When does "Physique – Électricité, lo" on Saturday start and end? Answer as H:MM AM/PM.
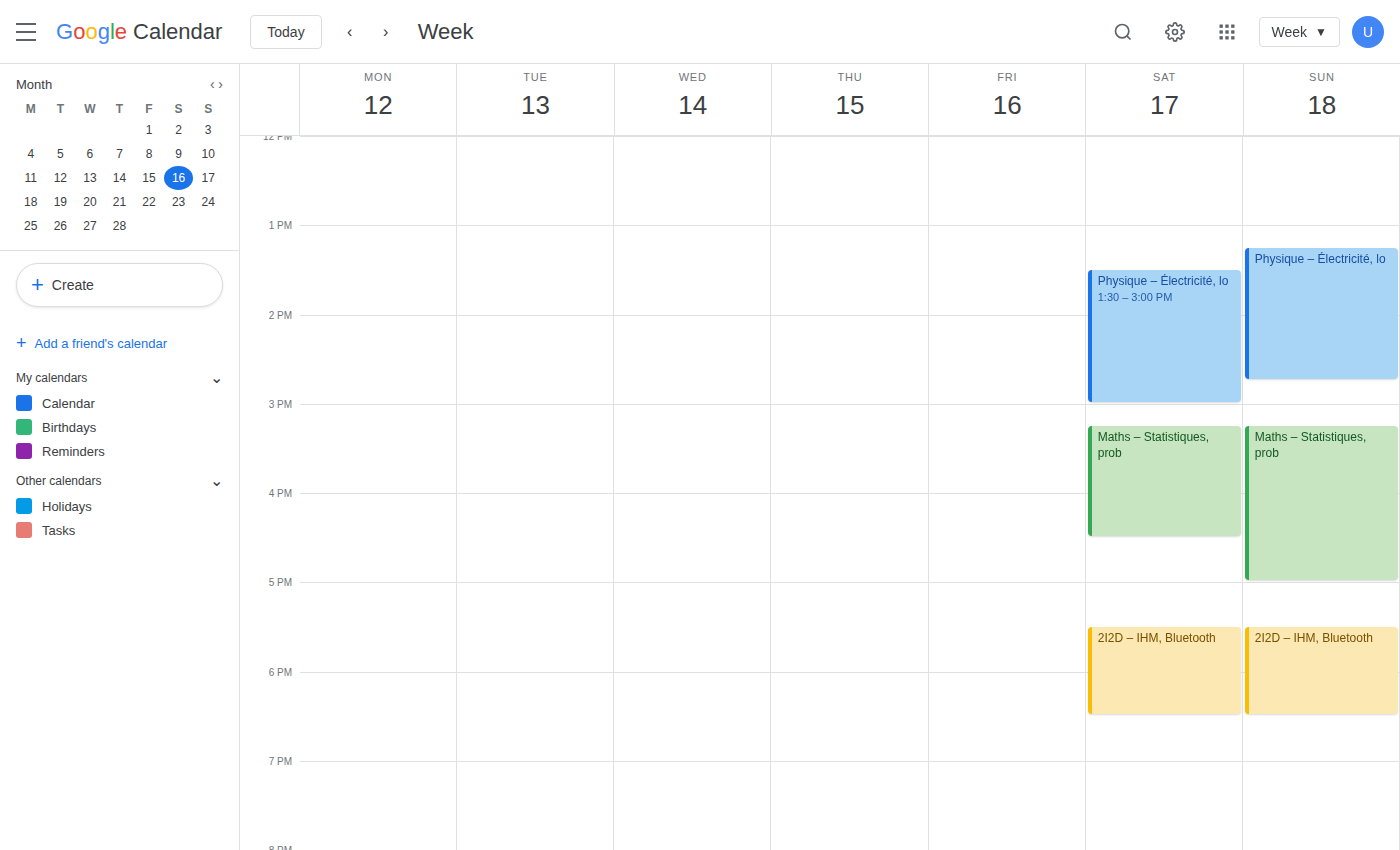
1:30 PM to 3:00 PM